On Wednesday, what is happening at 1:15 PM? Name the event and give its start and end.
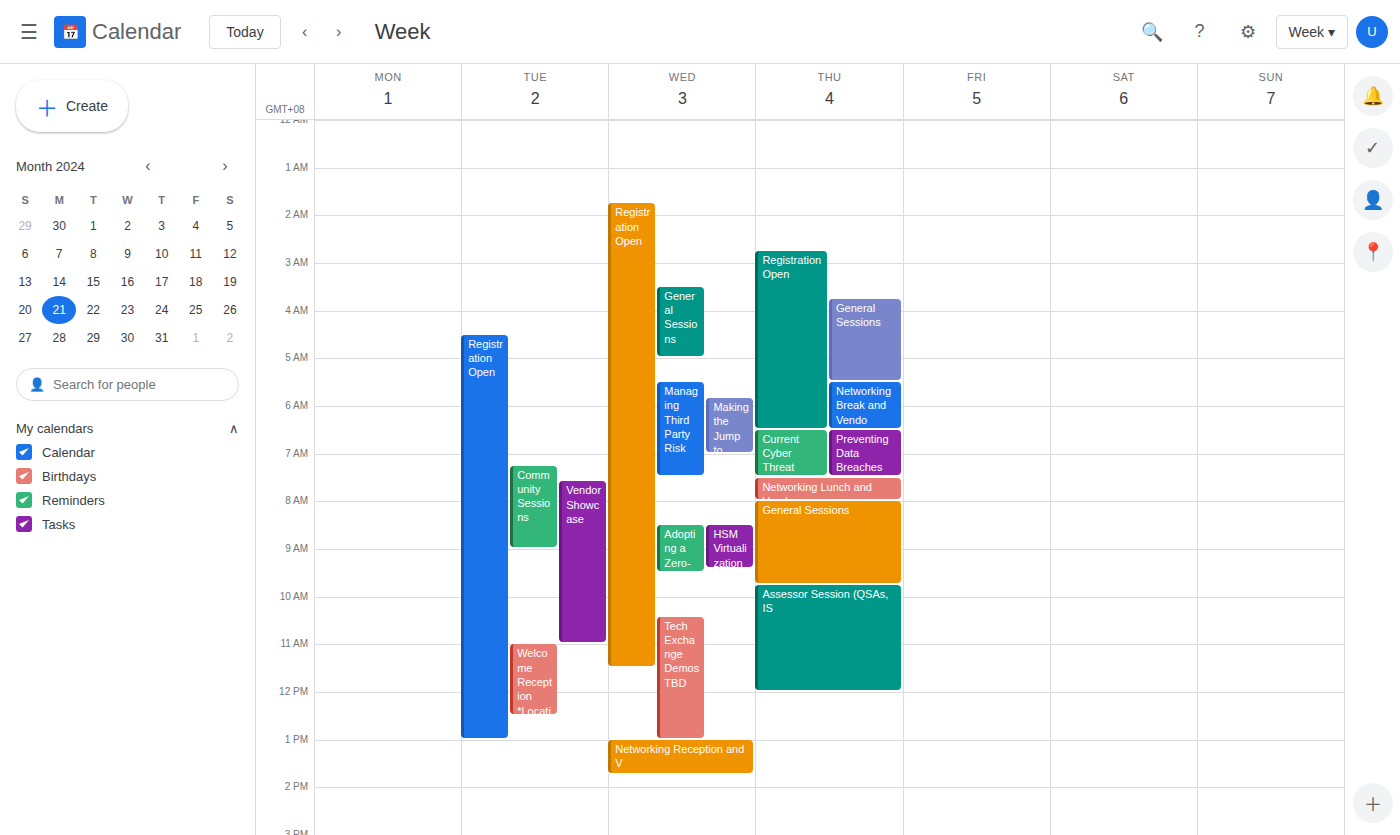
"Networking Reception and V", 1:00 PM to 1:45 PM